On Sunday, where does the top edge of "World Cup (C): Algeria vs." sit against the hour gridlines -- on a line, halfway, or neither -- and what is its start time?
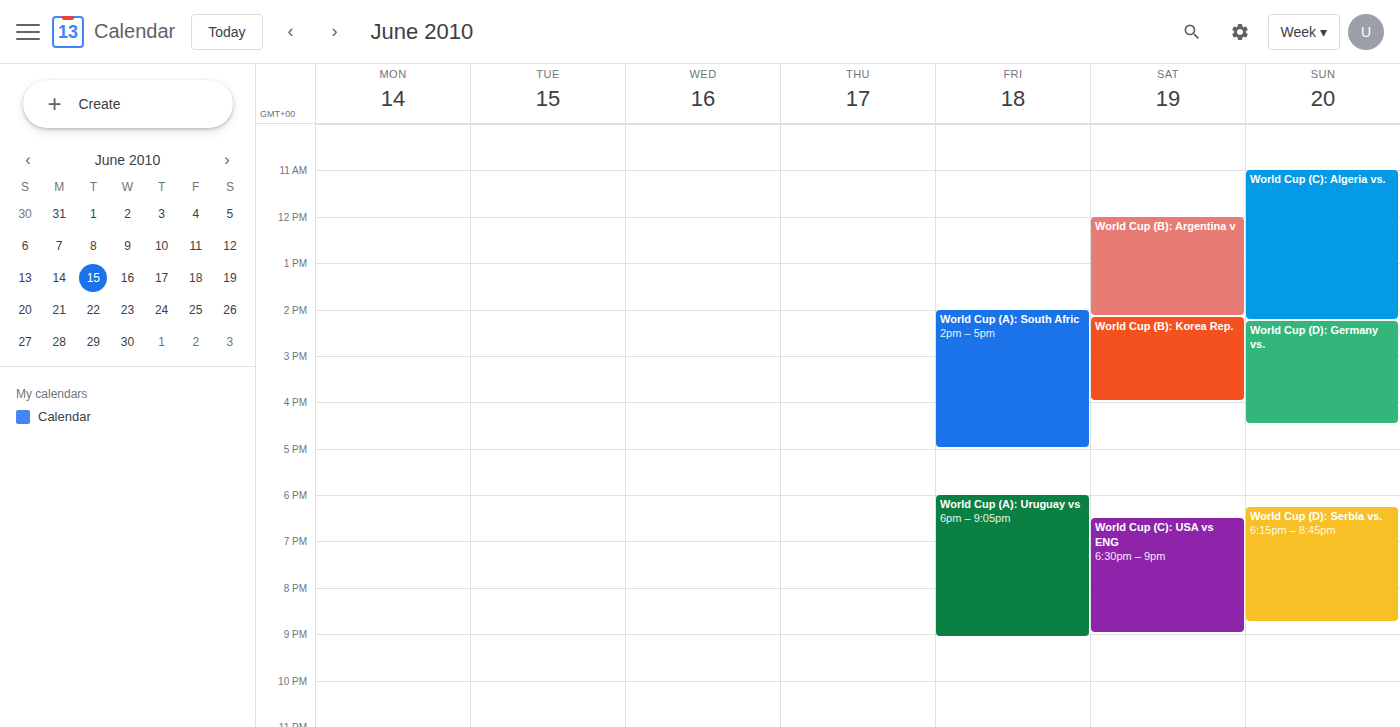
11:00 AM -- exactly on the 11 AM line.